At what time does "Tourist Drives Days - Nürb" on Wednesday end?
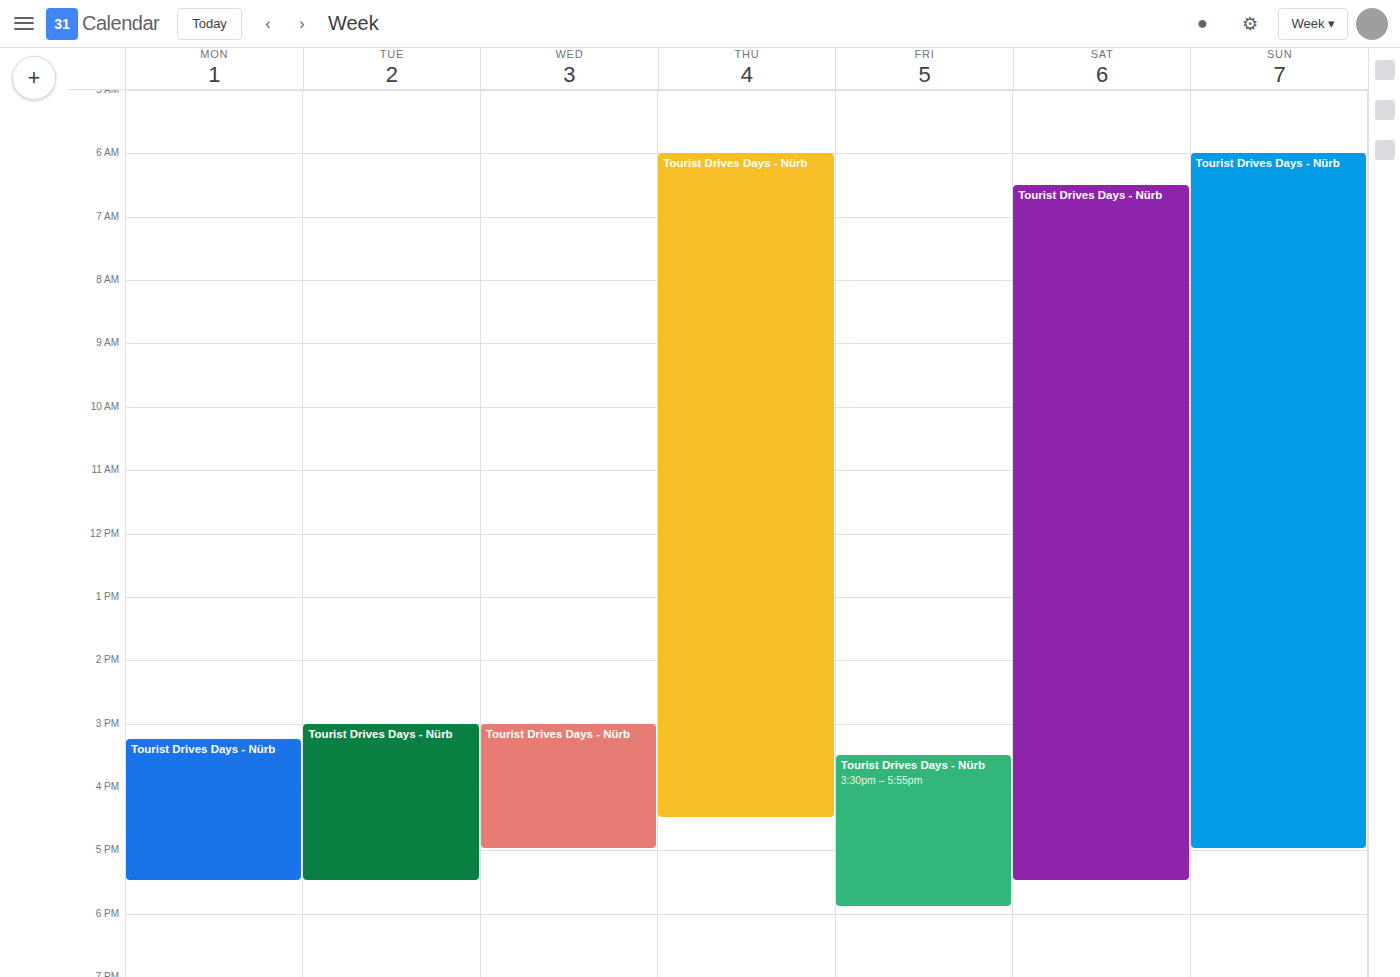
5:00 PM